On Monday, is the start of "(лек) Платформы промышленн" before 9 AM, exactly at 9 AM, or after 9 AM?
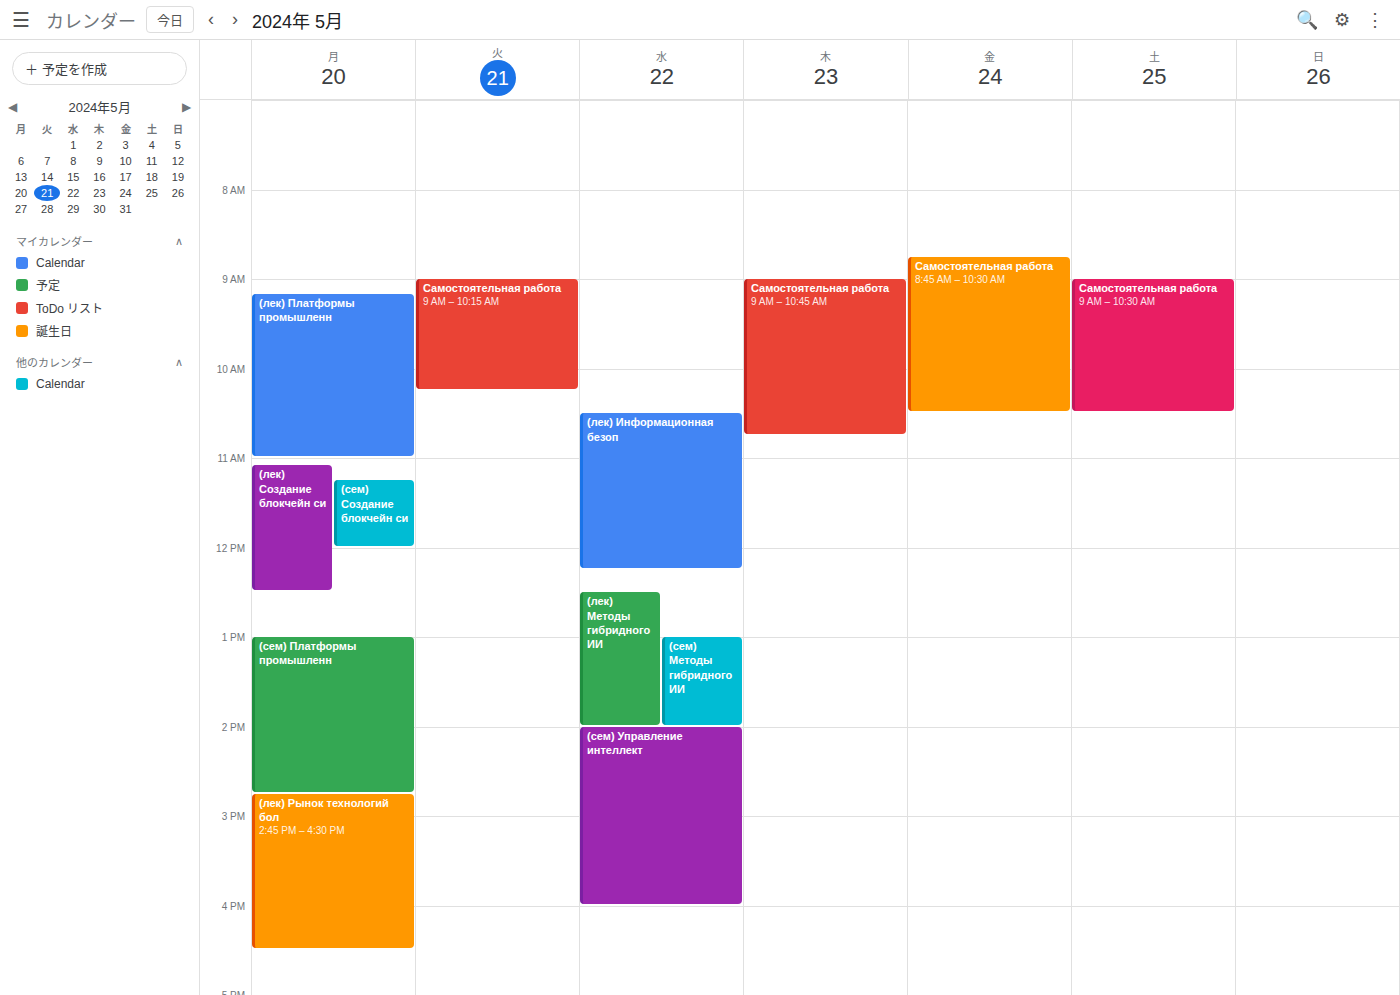
9:10 AM -- after 9 AM, 10 minutes below the 9 AM line.